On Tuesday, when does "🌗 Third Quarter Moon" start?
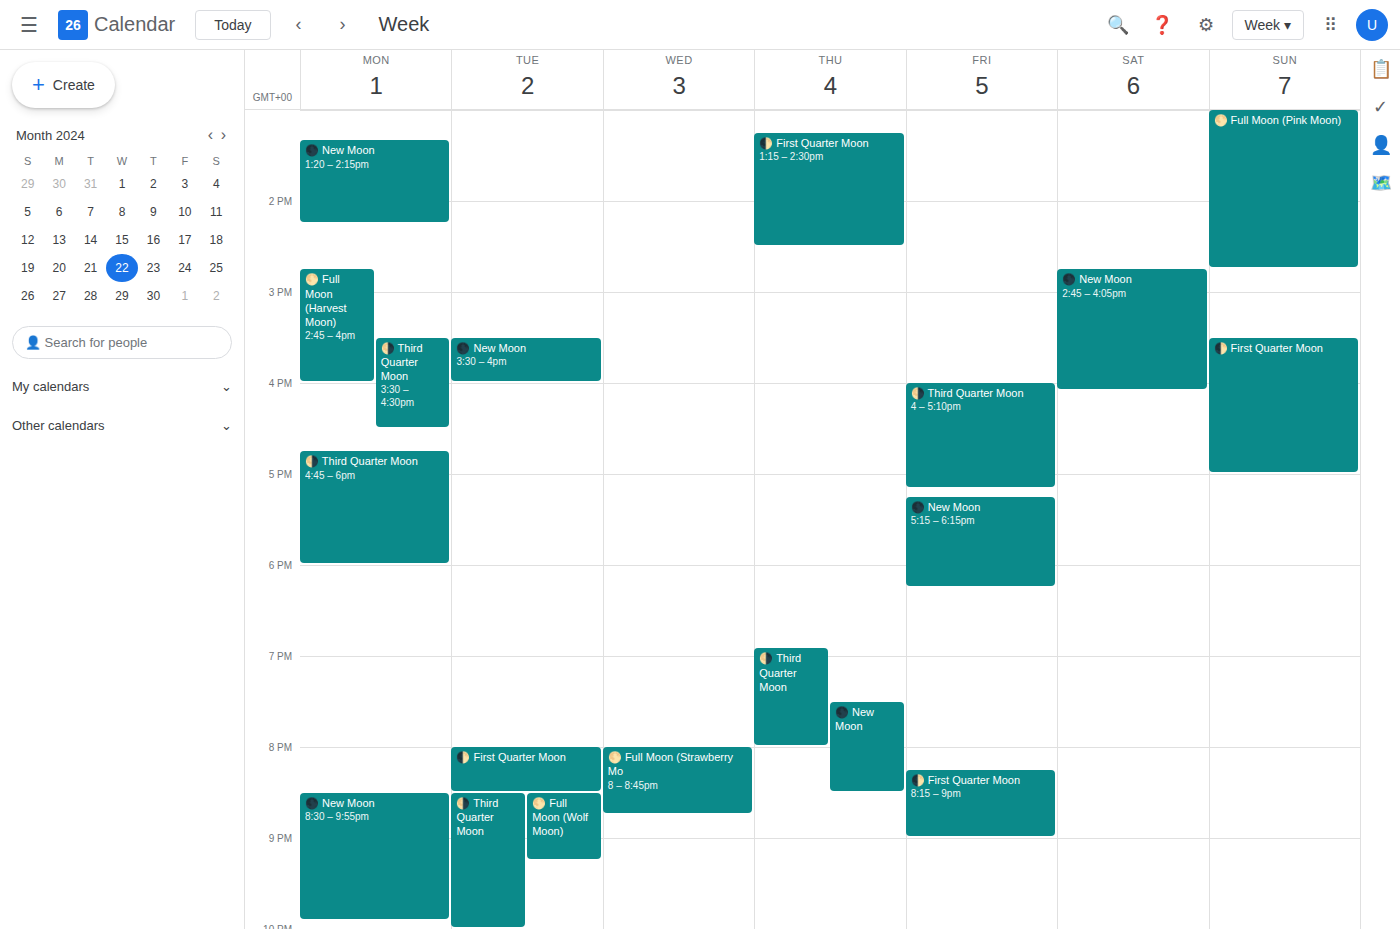
8:30 PM